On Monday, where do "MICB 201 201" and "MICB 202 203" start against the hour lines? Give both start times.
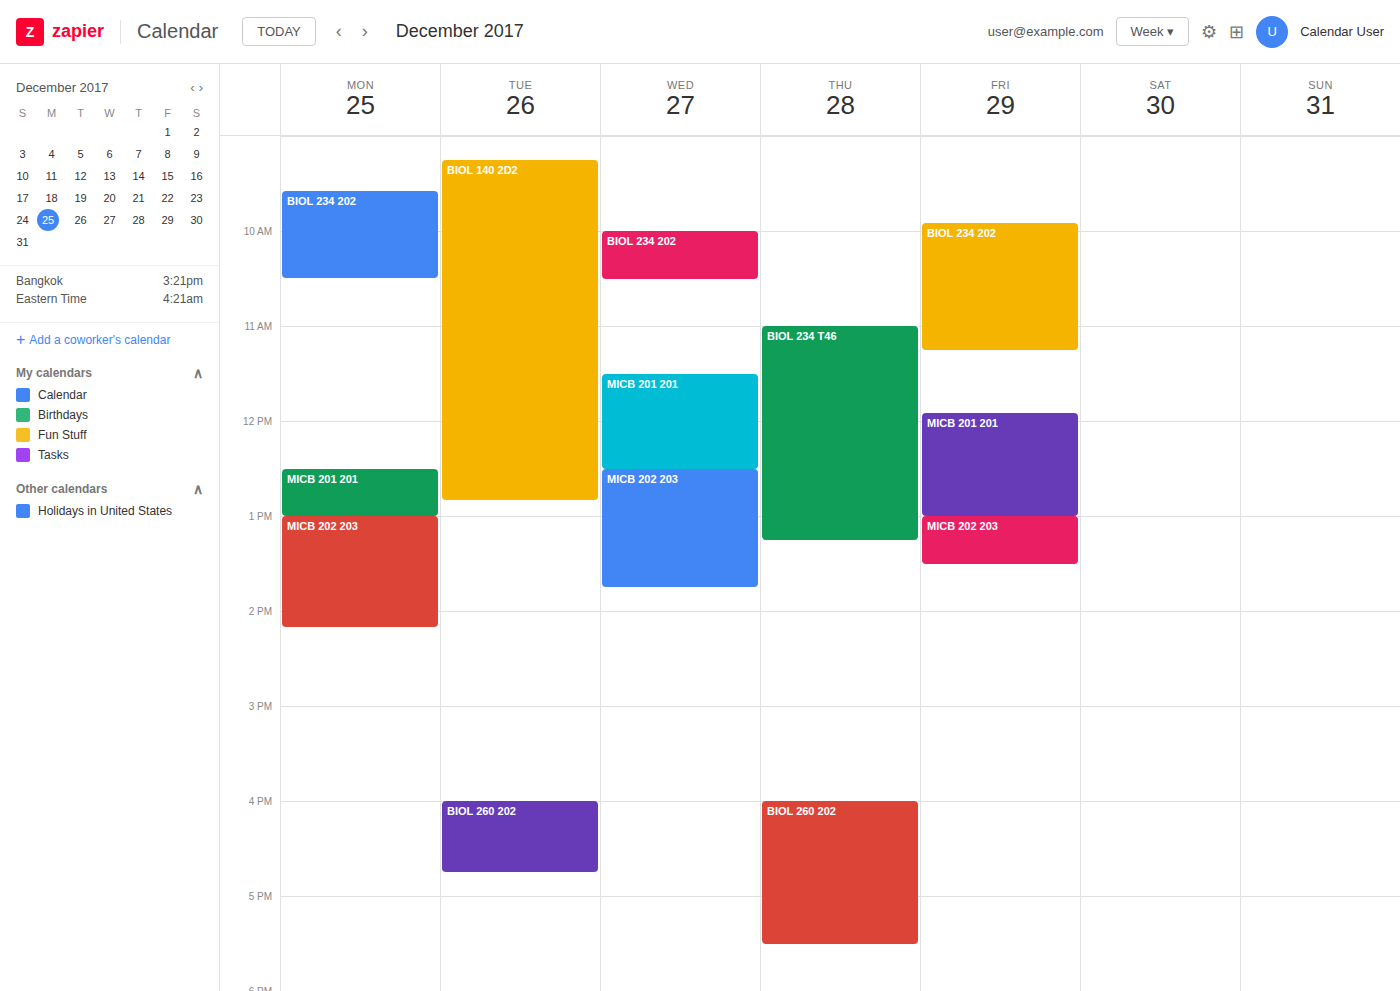
"MICB 201 201": 12:30, halfway between the 12:00 and 13:00 lines. "MICB 202 203": 13:00, exactly on the 13:00 line.